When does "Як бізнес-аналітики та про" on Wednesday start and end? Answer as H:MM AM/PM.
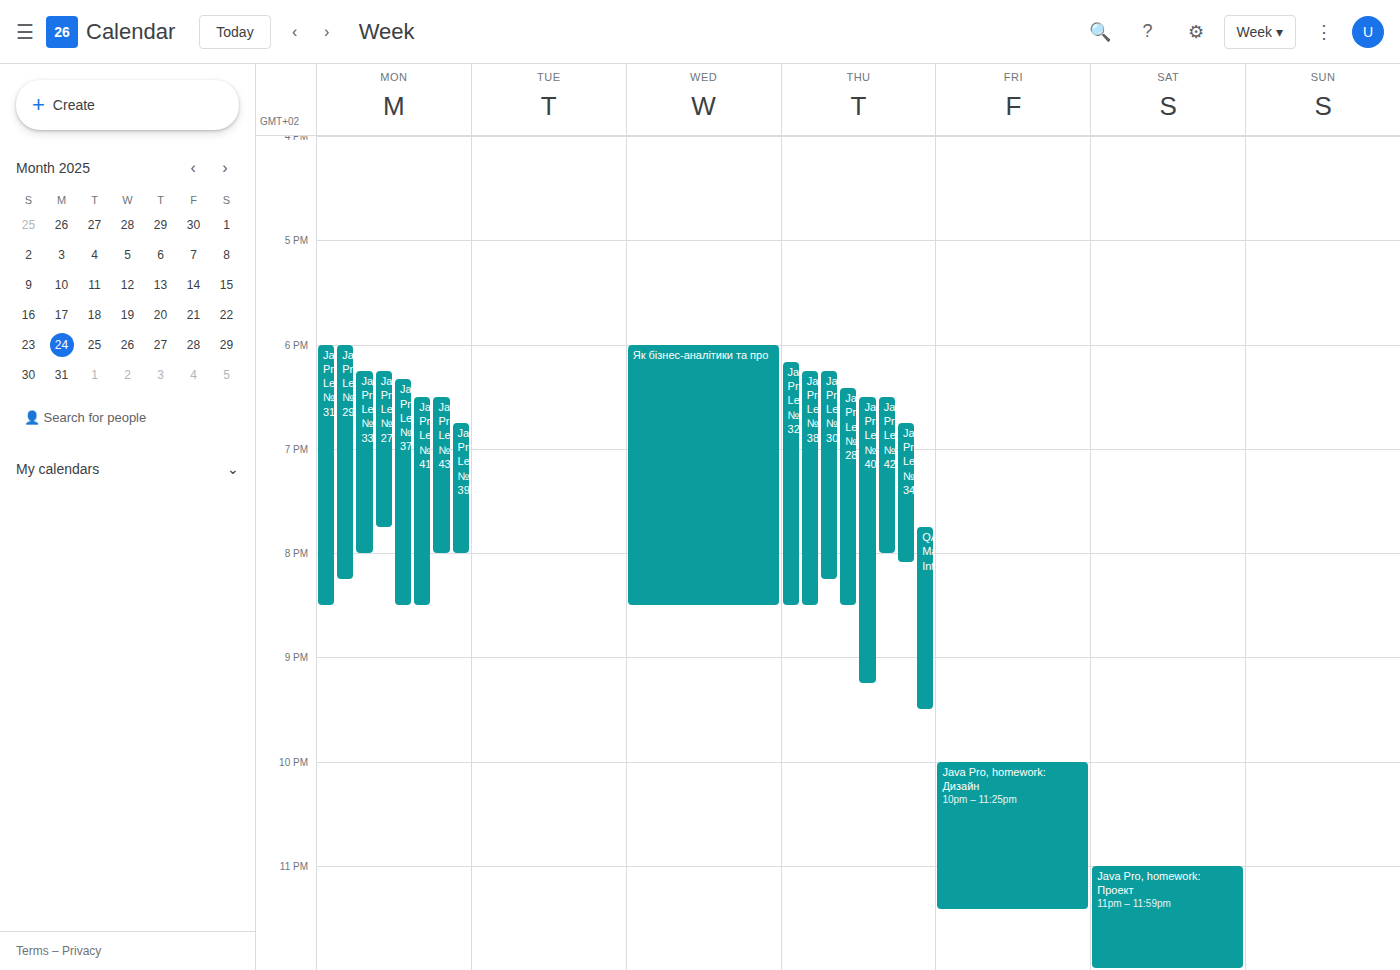
6:00 PM to 8:30 PM